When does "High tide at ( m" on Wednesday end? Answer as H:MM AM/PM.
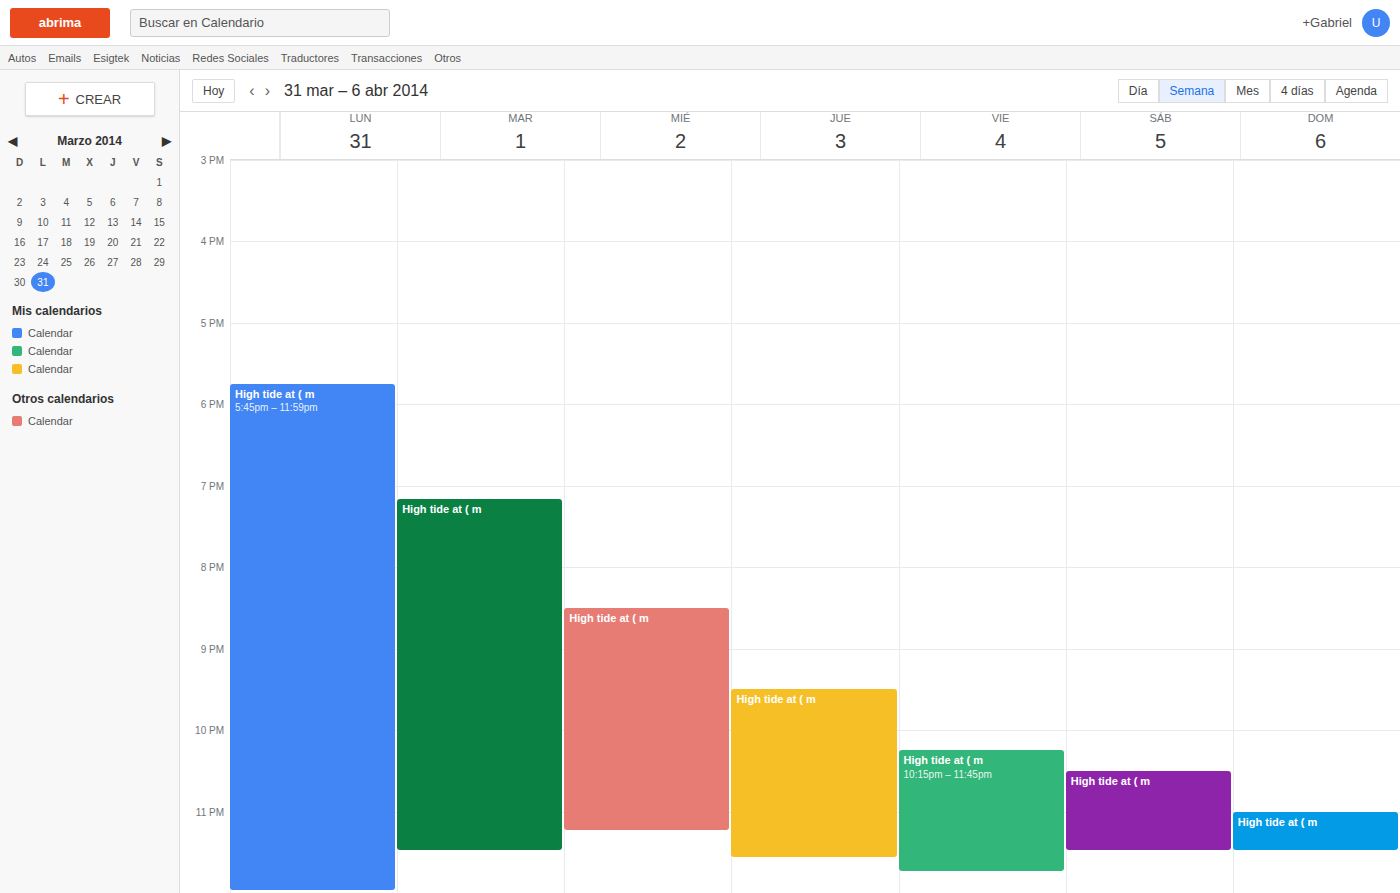
11:15 PM